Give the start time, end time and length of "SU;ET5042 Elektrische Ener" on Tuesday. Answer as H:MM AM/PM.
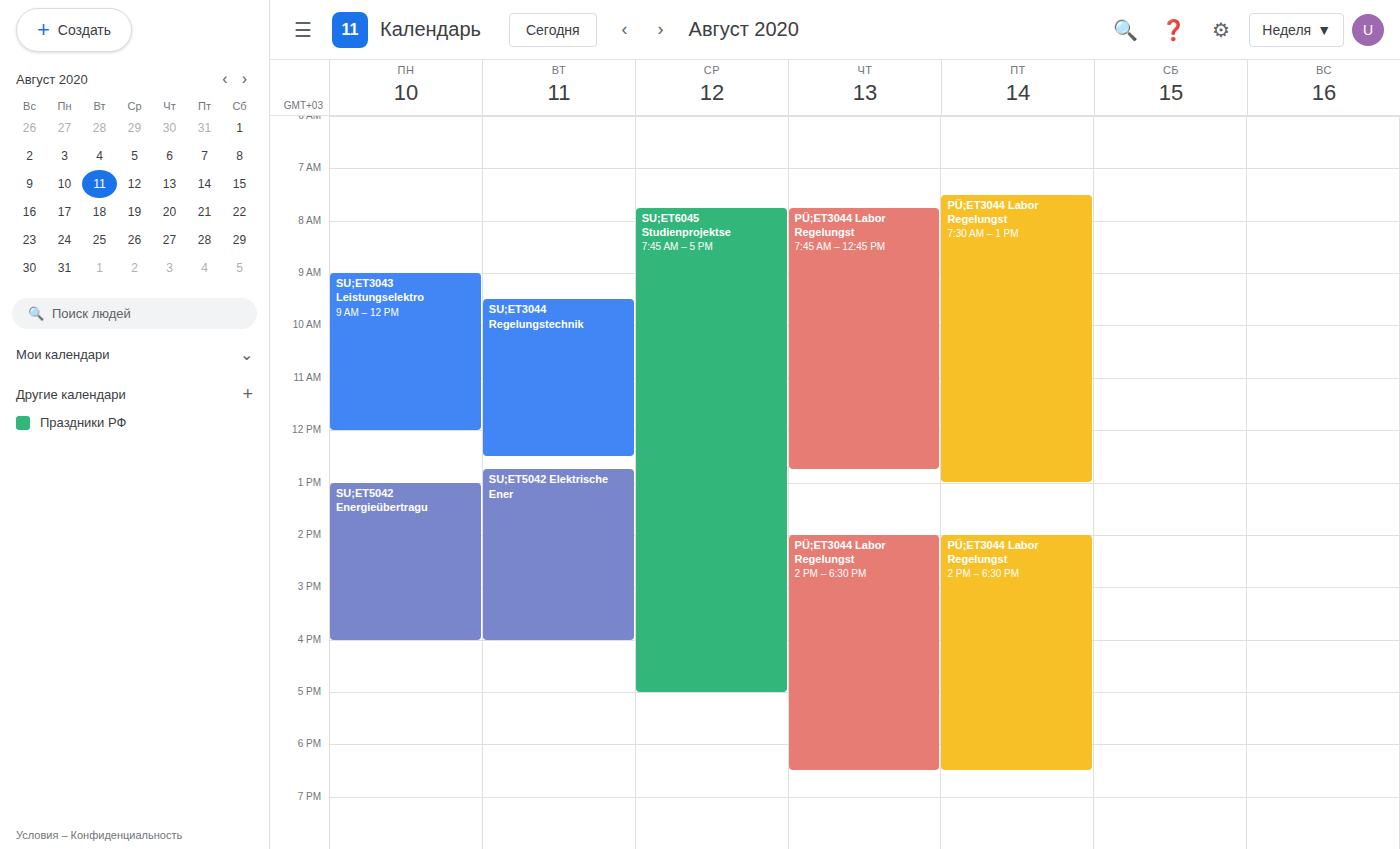
12:45 PM to 4:00 PM, 3 hours 15 minutes